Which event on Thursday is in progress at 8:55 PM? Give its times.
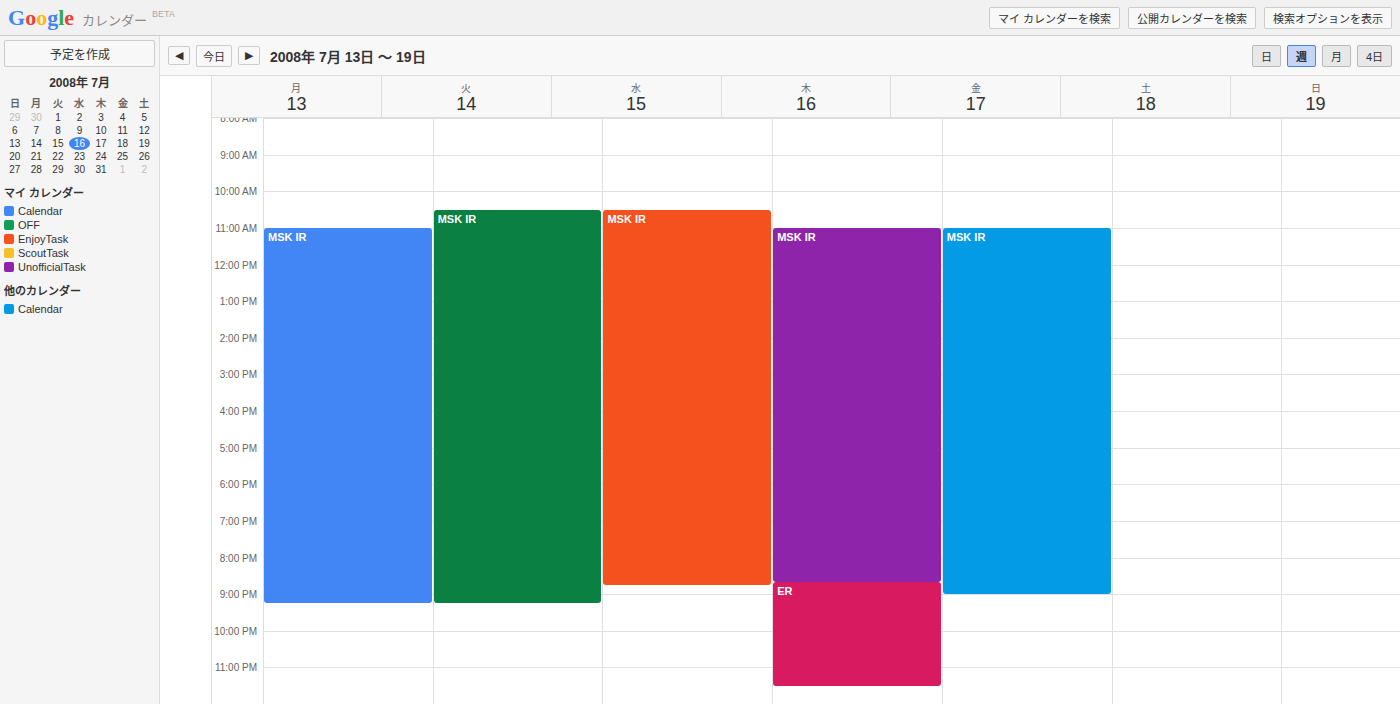
"ER", 8:40 PM to 11:30 PM